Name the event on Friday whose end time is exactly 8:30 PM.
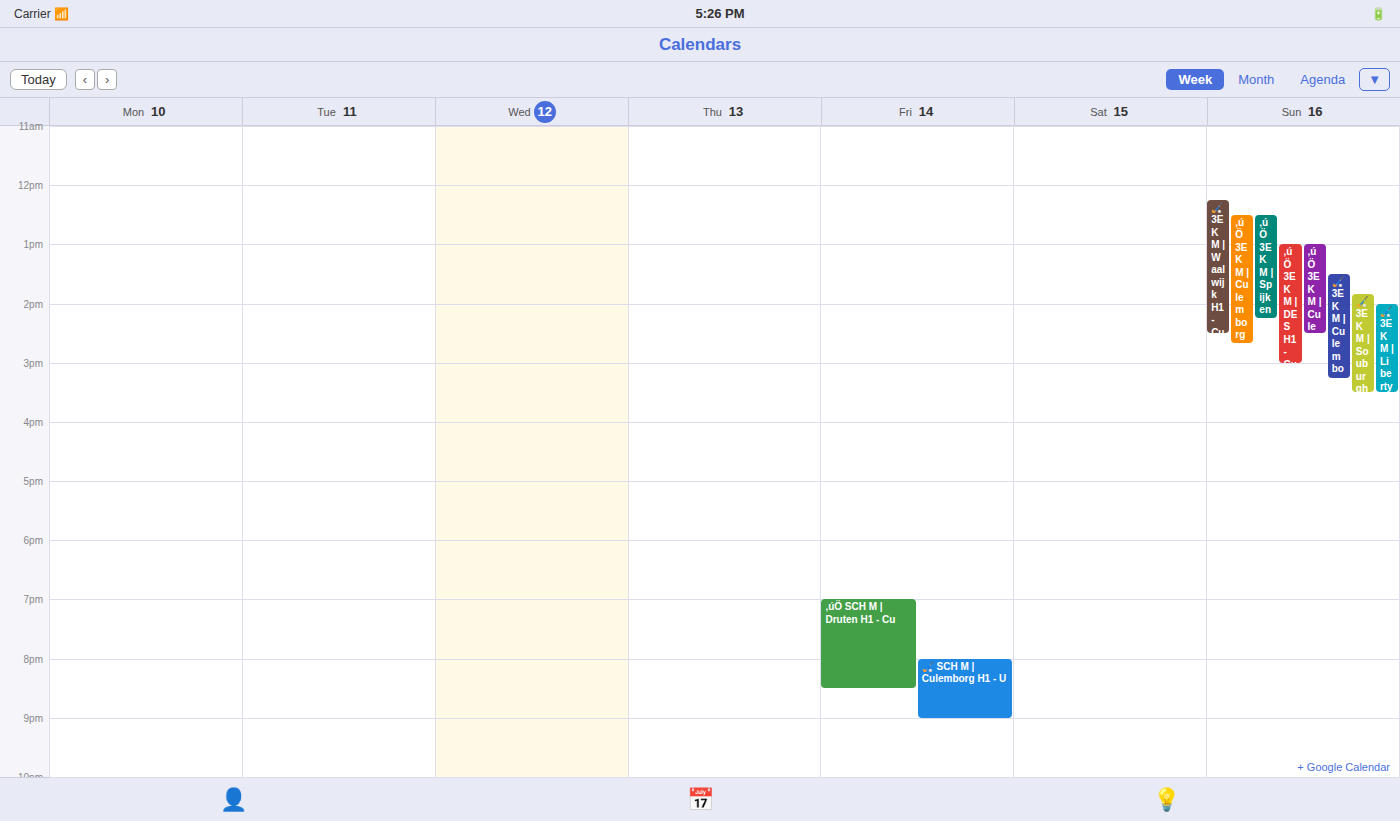
"‚úÖ SCH M | Druten H1 - Cu"